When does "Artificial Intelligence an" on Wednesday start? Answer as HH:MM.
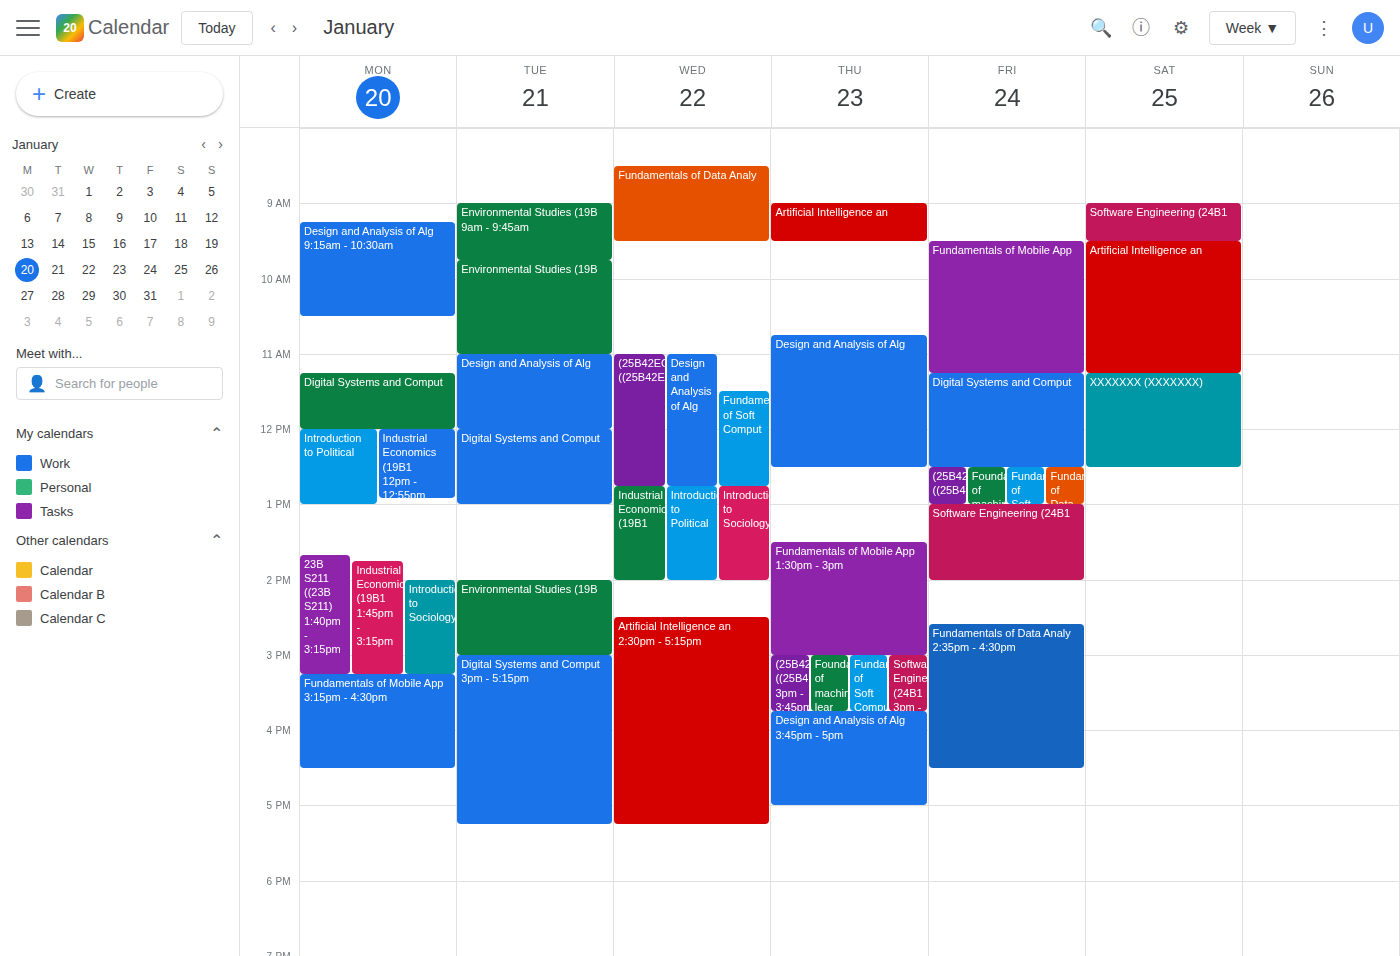
14:30